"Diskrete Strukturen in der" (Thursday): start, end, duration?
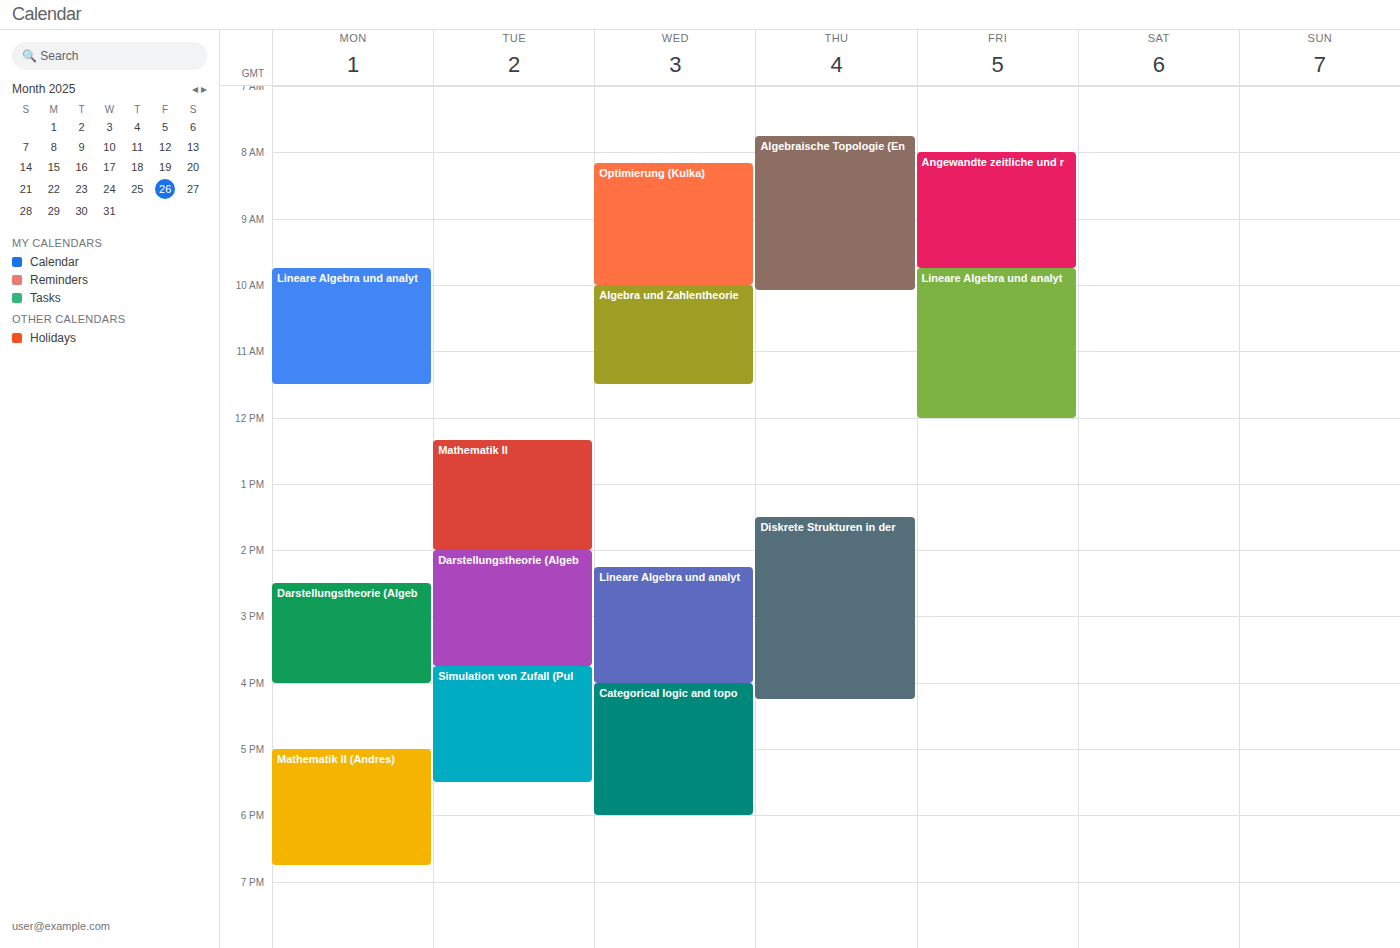
1:30 PM to 4:15 PM, 2 hours 45 minutes